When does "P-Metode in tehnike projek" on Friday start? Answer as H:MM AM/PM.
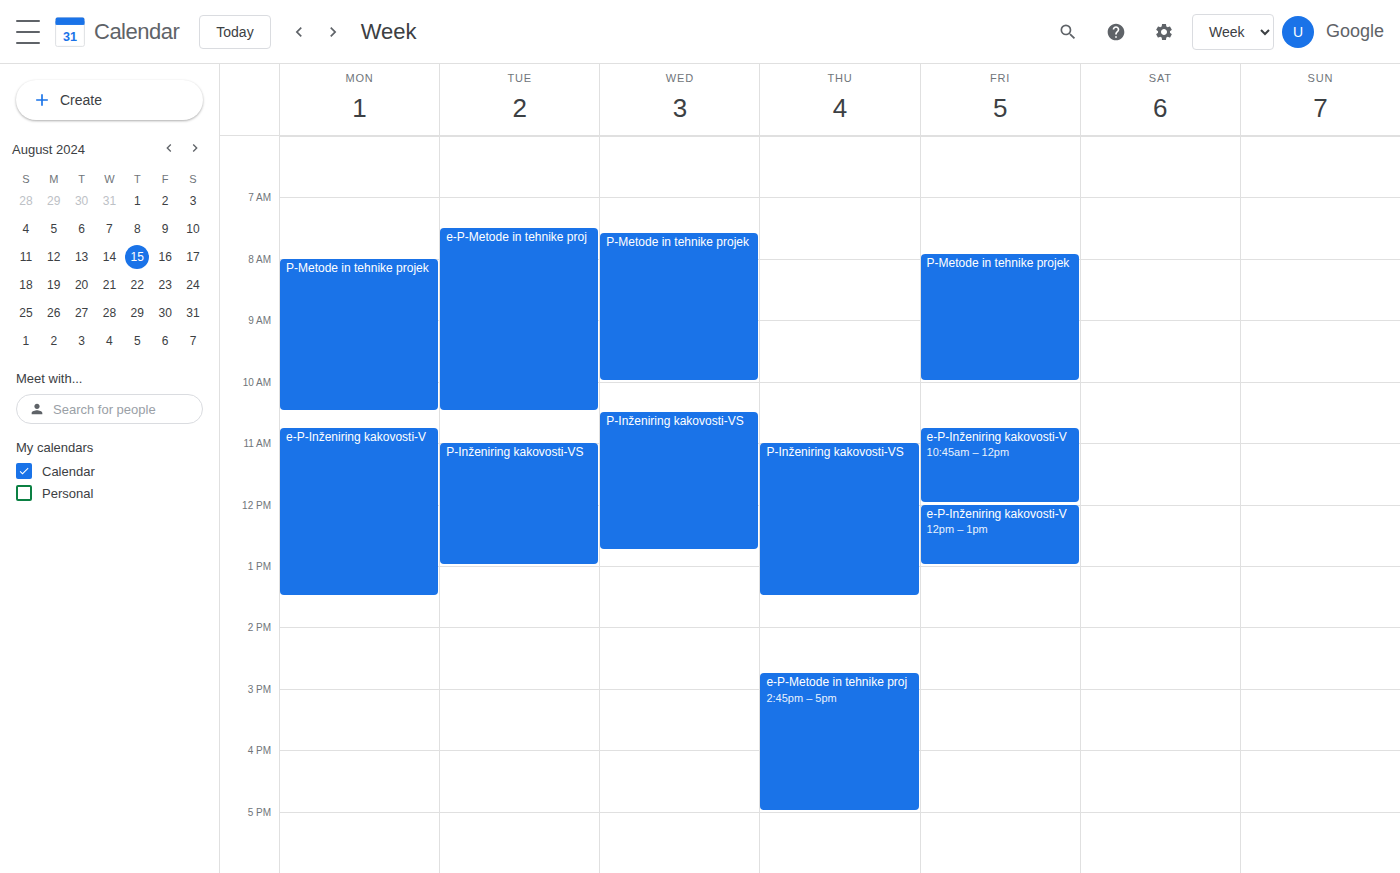
7:55 AM